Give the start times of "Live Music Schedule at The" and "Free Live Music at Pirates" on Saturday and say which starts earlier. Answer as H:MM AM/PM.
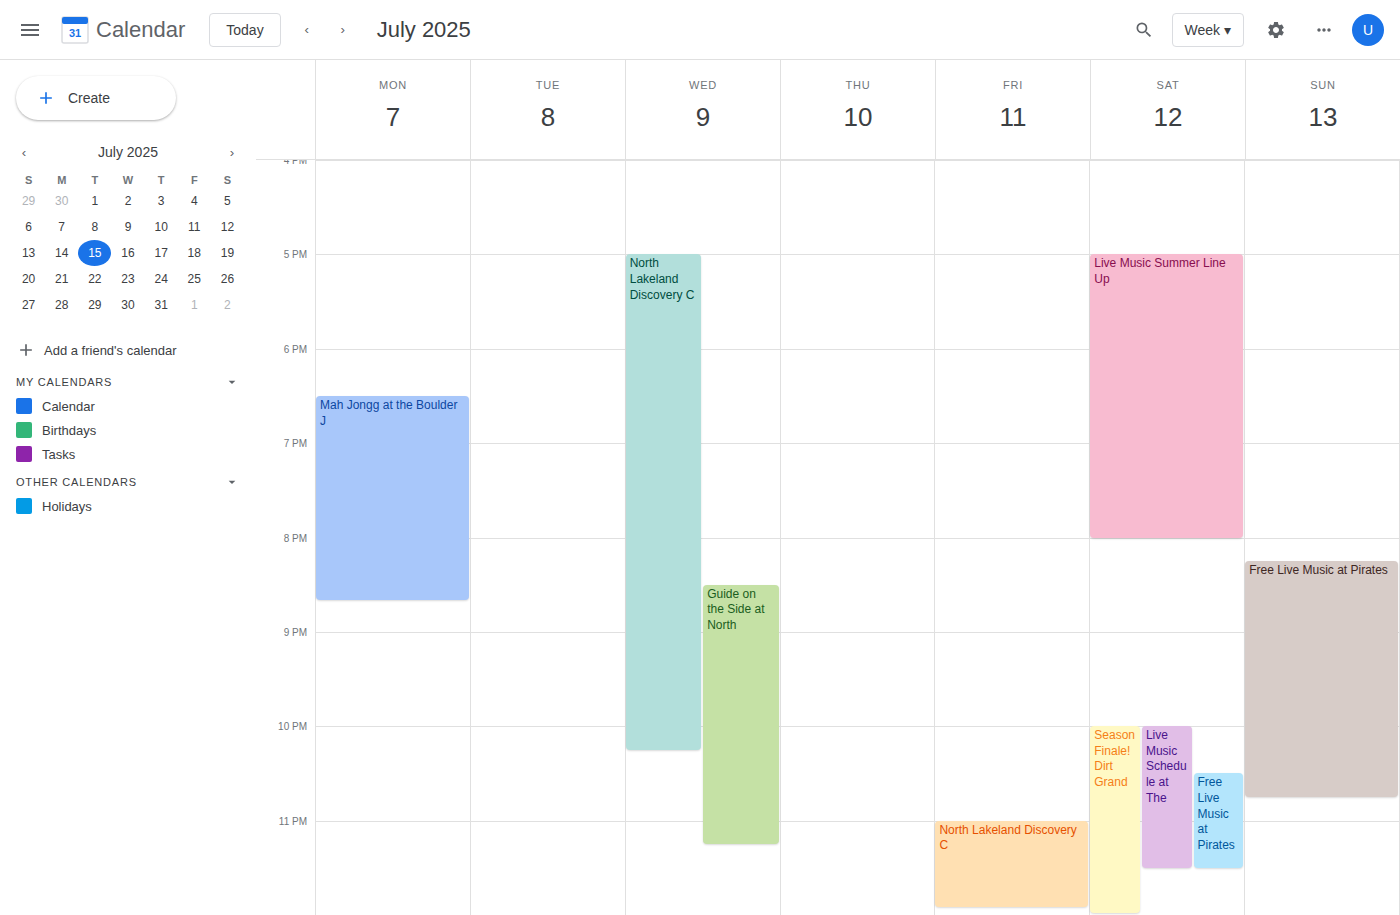
"Live Music Schedule at The" 10:00 PM; "Free Live Music at Pirates" 10:30 PM.